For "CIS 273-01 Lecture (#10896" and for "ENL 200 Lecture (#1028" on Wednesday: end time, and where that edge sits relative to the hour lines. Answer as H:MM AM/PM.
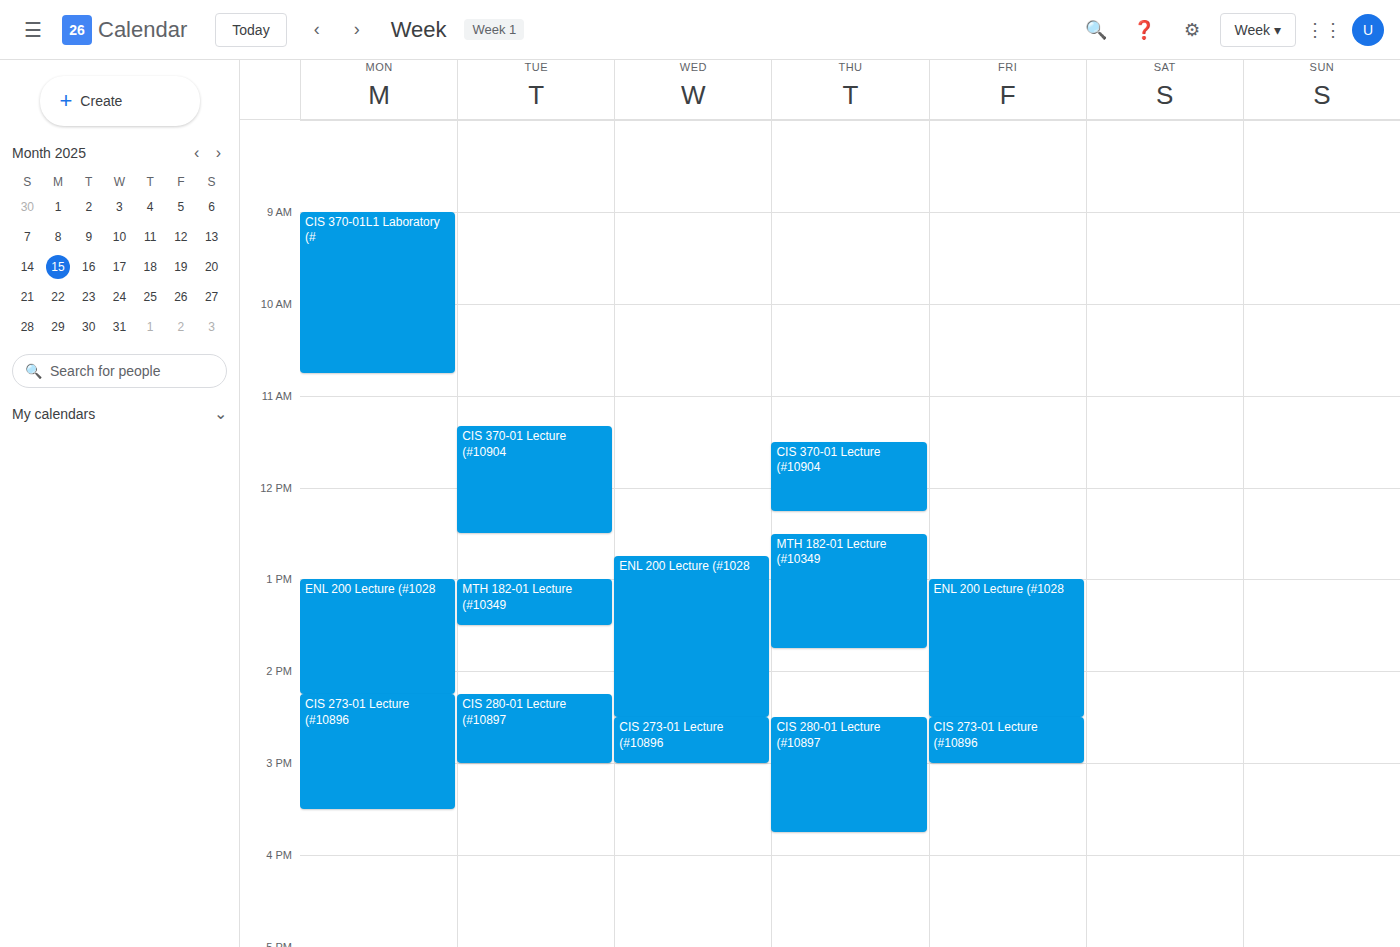
"CIS 273-01 Lecture (#10896": 3:00 PM, exactly on the 3 PM line. "ENL 200 Lecture (#1028": 2:30 PM, halfway between the 2 PM and 3 PM lines.